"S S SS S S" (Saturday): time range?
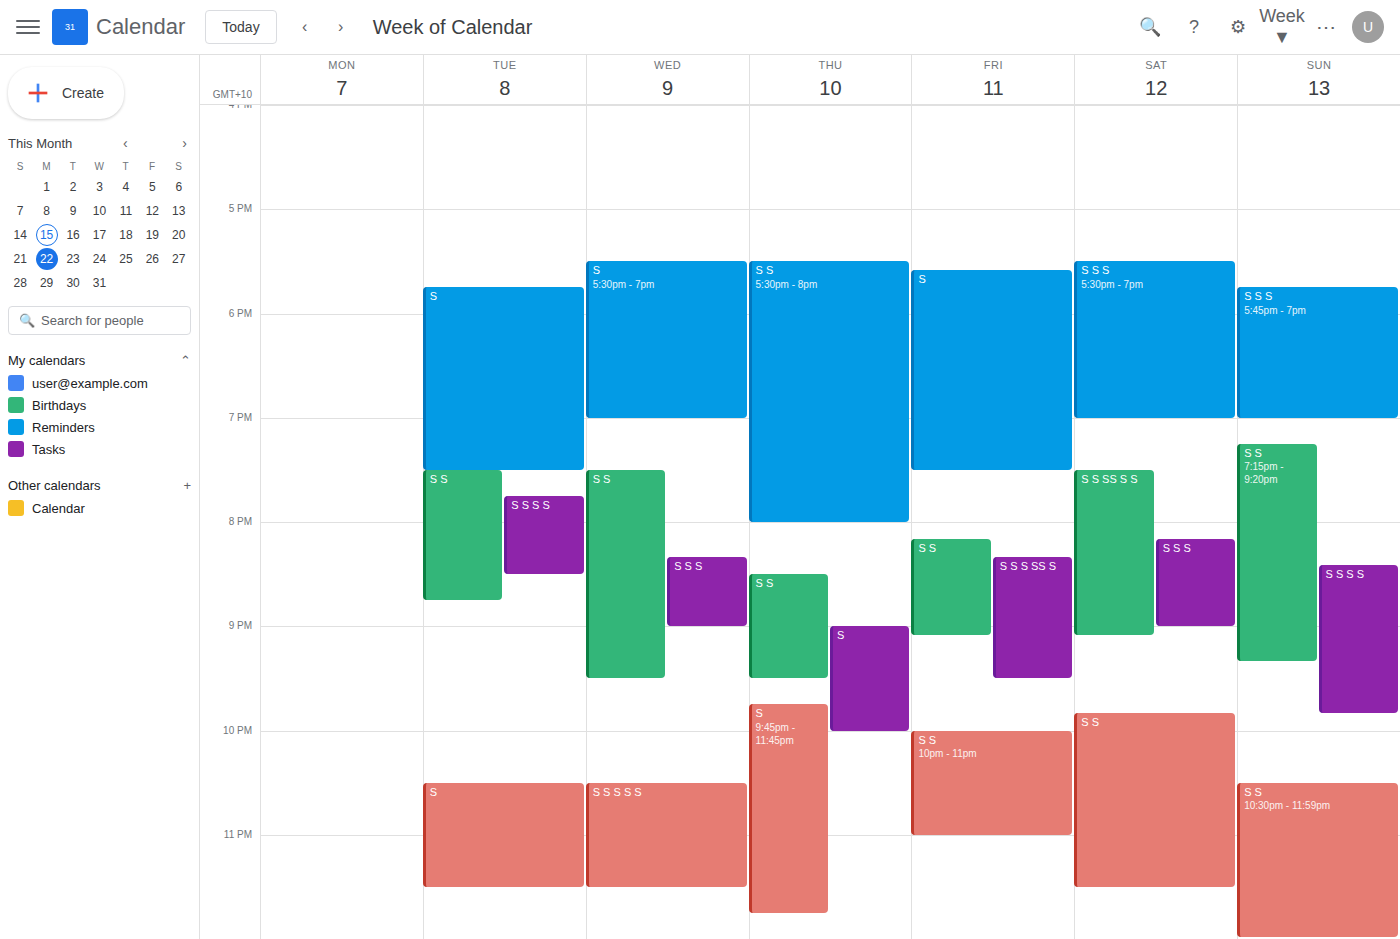
19:30 to 21:05